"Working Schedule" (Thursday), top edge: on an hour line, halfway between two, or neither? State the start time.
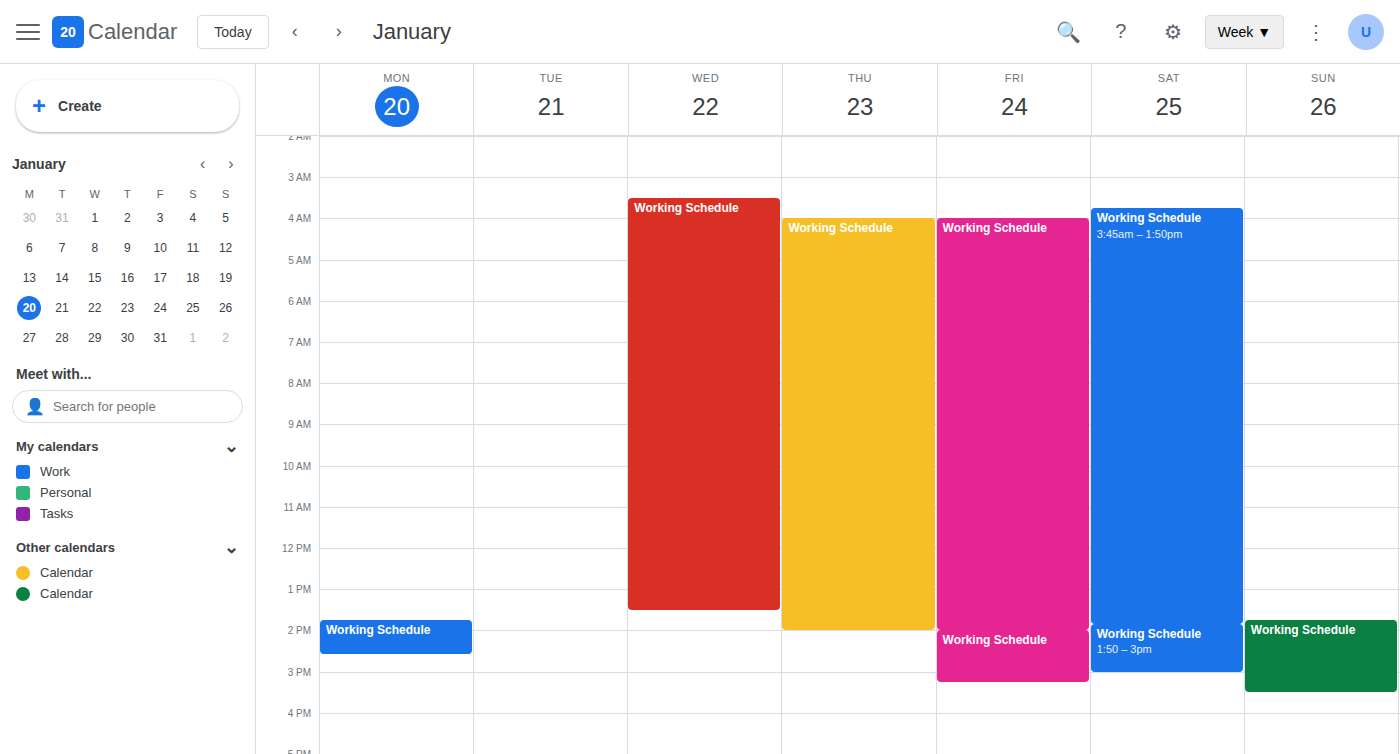
4:00 AM -- exactly on the 4 AM line.